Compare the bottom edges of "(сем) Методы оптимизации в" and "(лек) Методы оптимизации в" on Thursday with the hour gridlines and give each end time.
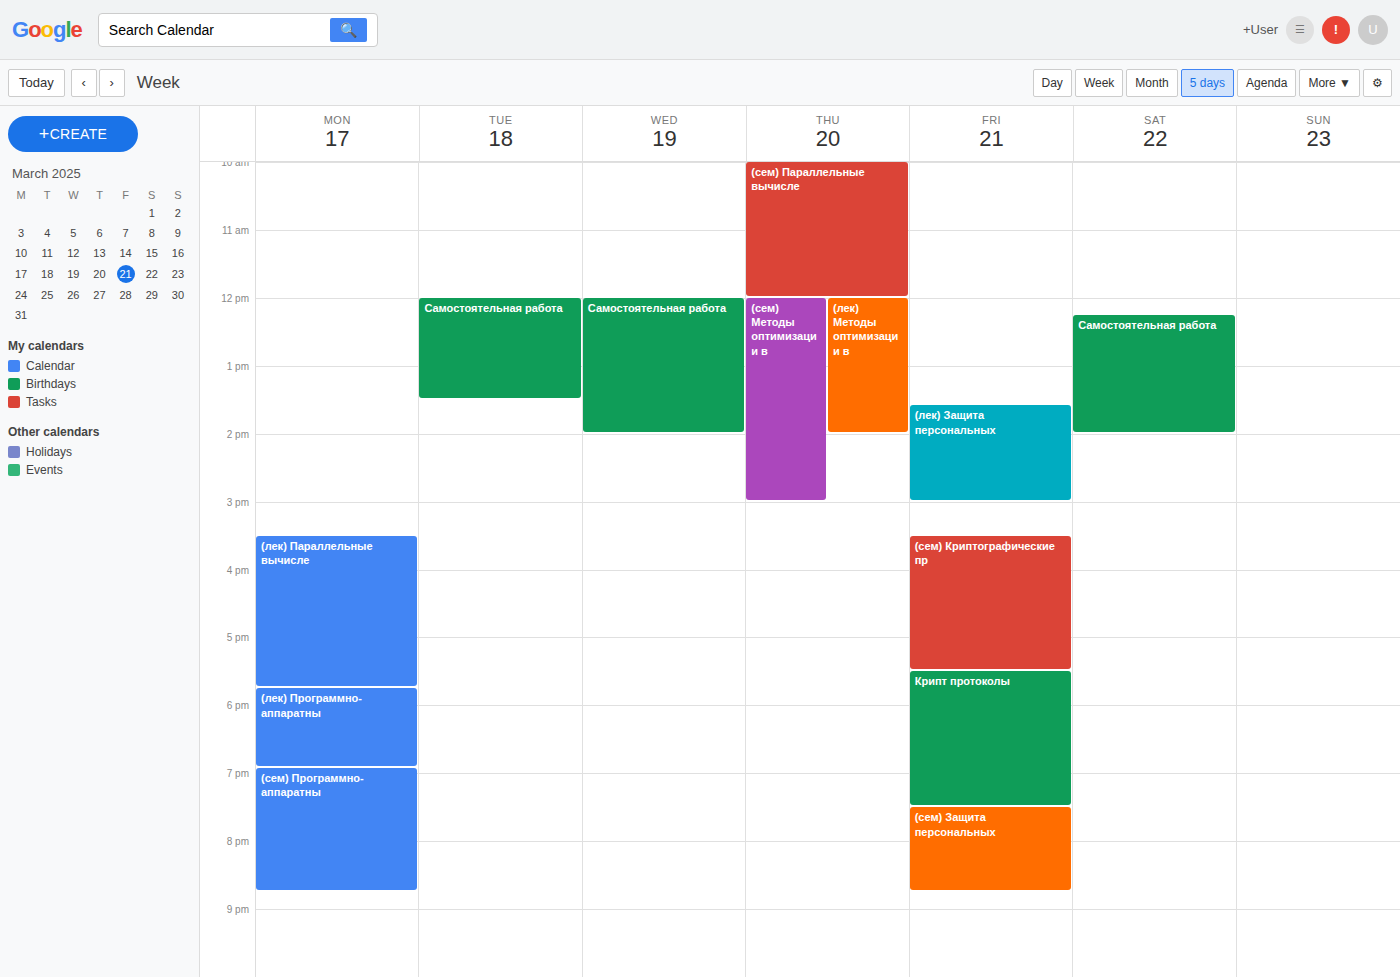
"(сем) Методы оптимизации в": 3:00 PM, exactly on the 3 PM line. "(лек) Методы оптимизации в": 2:00 PM, exactly on the 2 PM line.